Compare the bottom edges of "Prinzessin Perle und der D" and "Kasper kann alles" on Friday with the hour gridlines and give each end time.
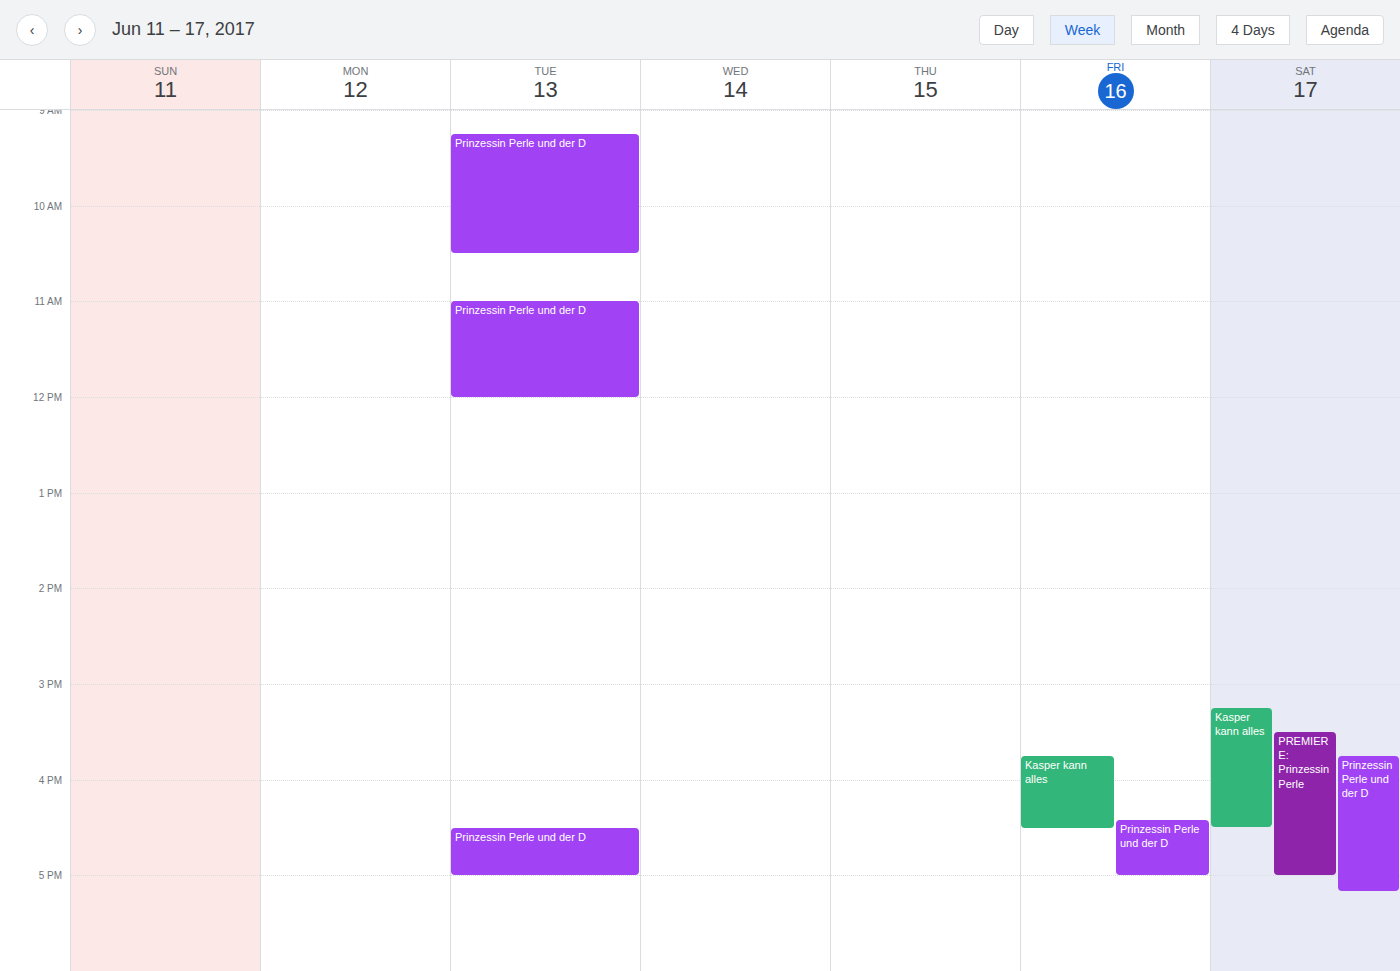
"Prinzessin Perle und der D": 5:00 PM, exactly on the 5 PM line. "Kasper kann alles": 4:30 PM, halfway between the 4 PM and 5 PM lines.